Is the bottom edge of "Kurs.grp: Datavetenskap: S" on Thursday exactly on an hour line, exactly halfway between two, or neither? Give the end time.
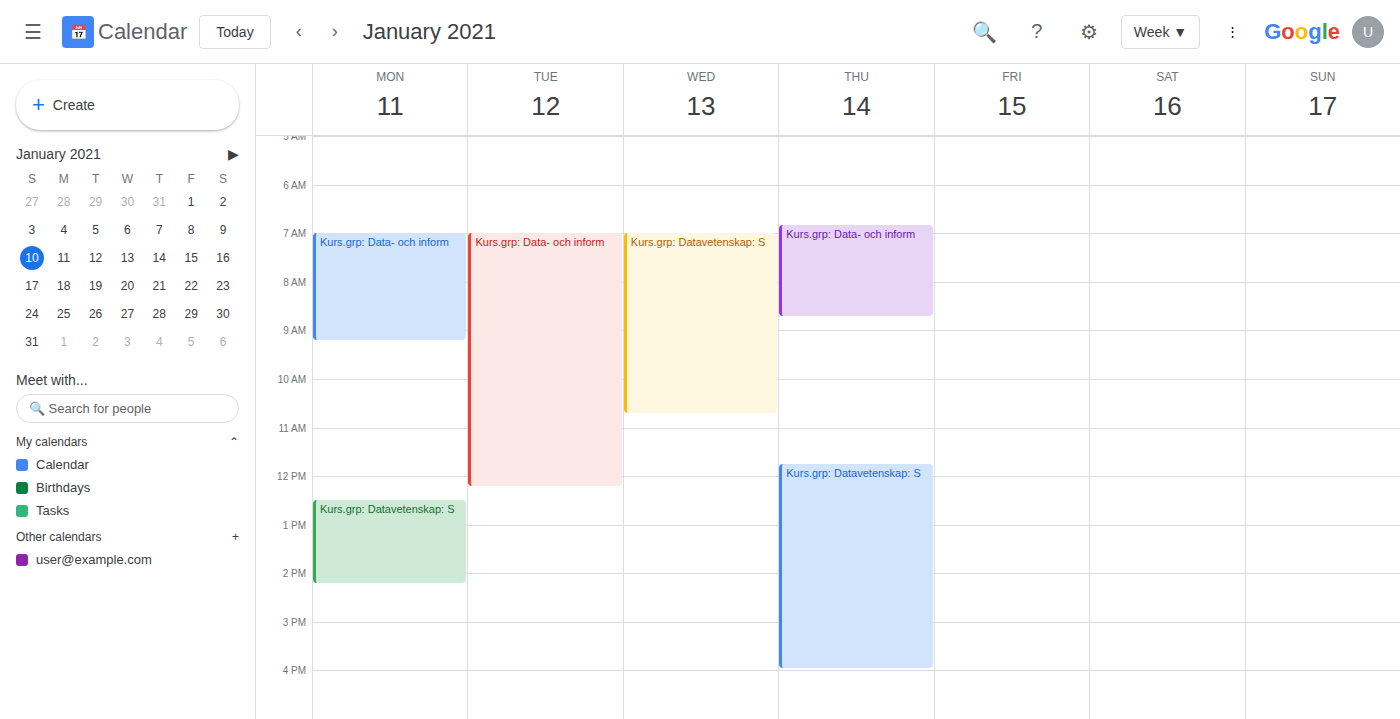
4:00 PM -- exactly on the 4 PM line.